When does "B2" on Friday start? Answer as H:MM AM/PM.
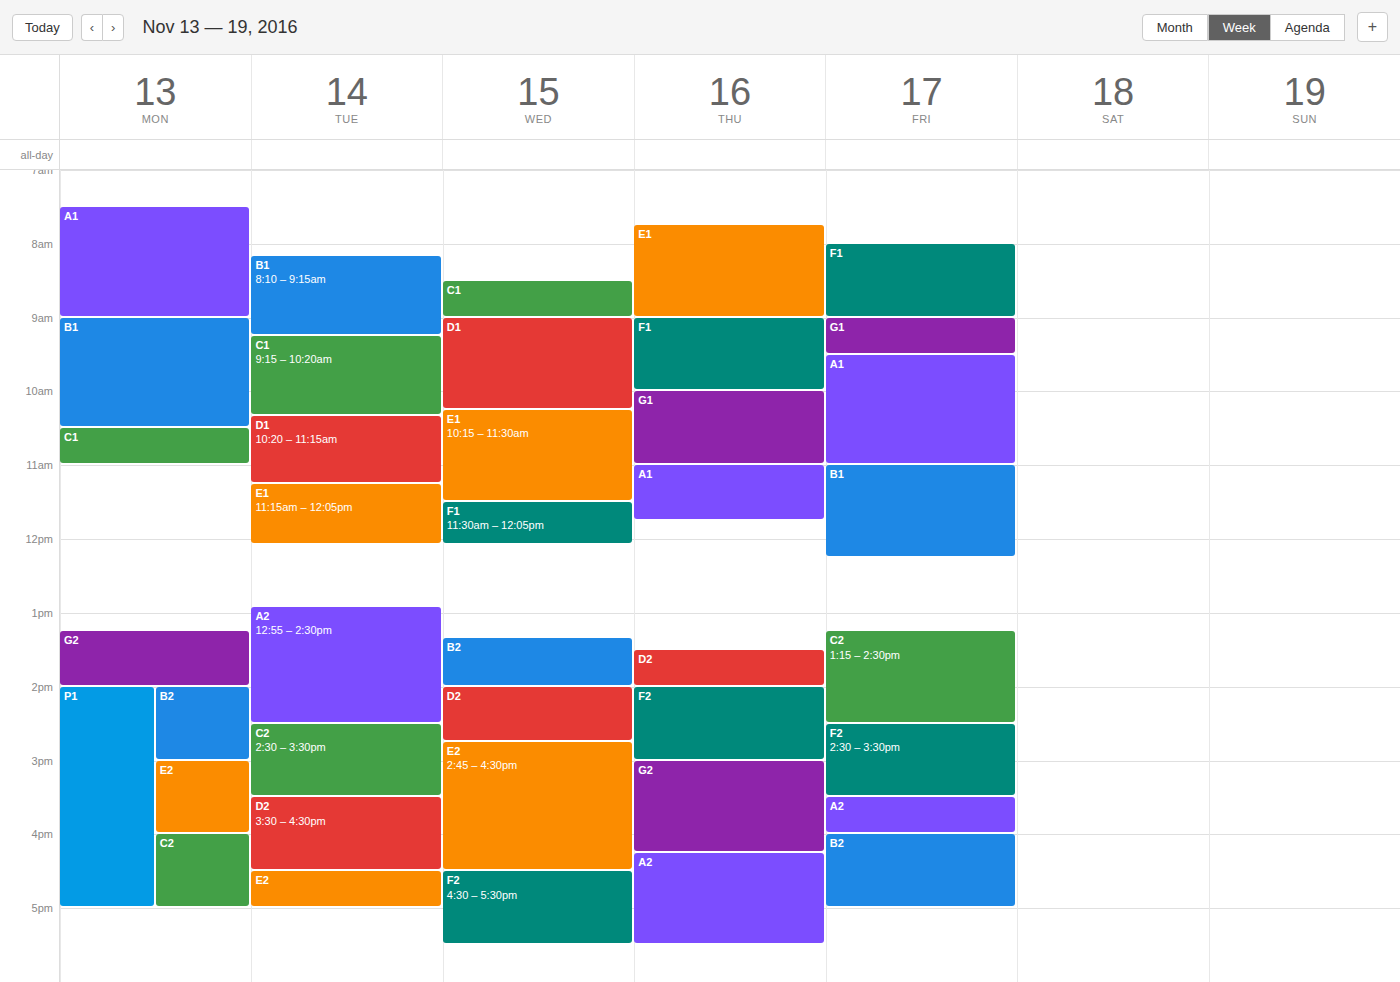
4:00 PM